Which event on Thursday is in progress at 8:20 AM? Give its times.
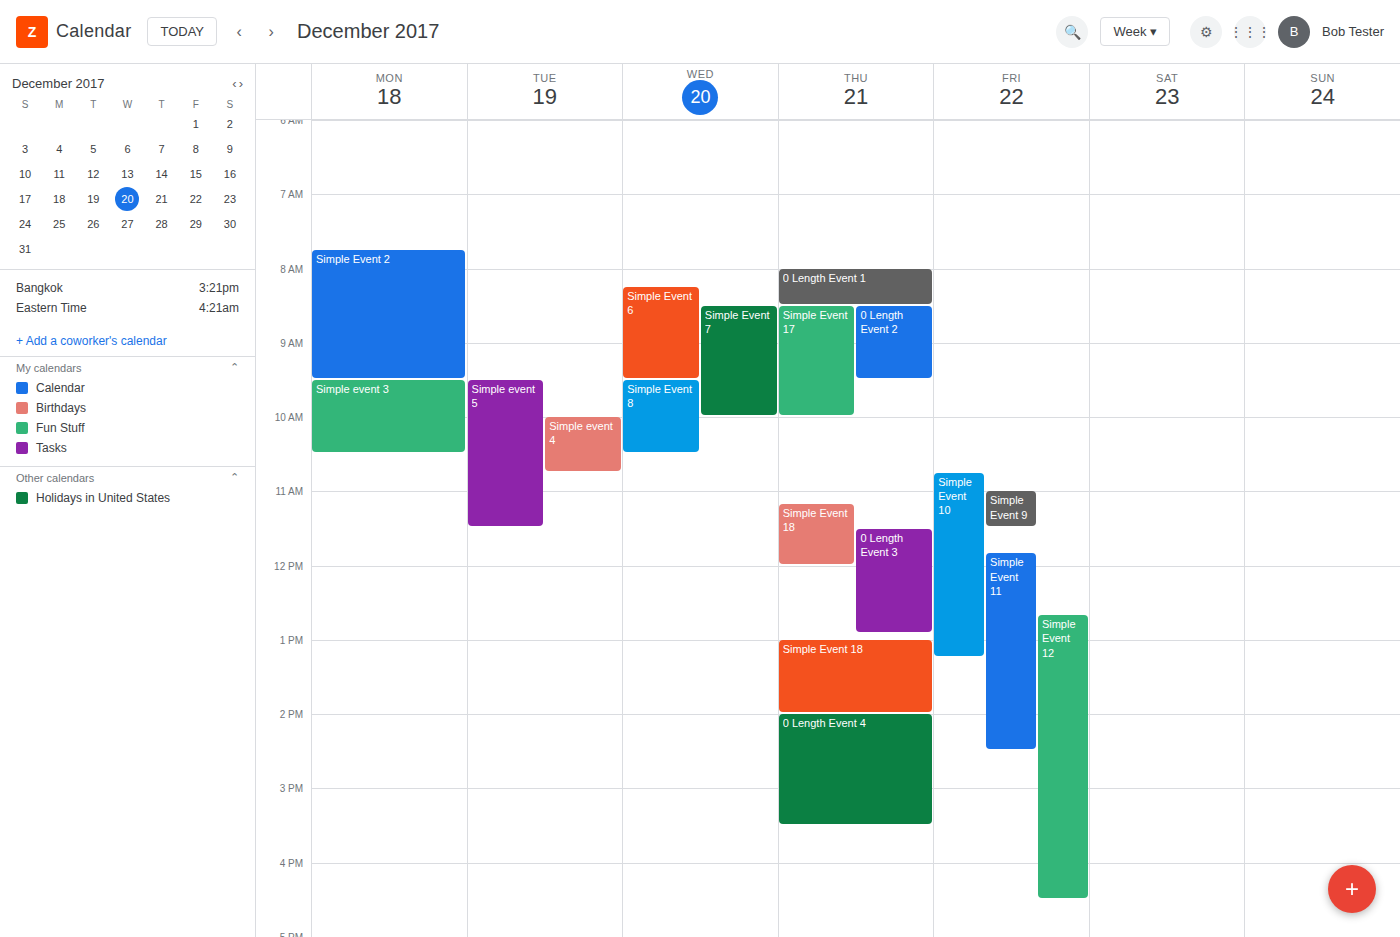
"0 Length Event 1", 8:00 AM to 8:30 AM